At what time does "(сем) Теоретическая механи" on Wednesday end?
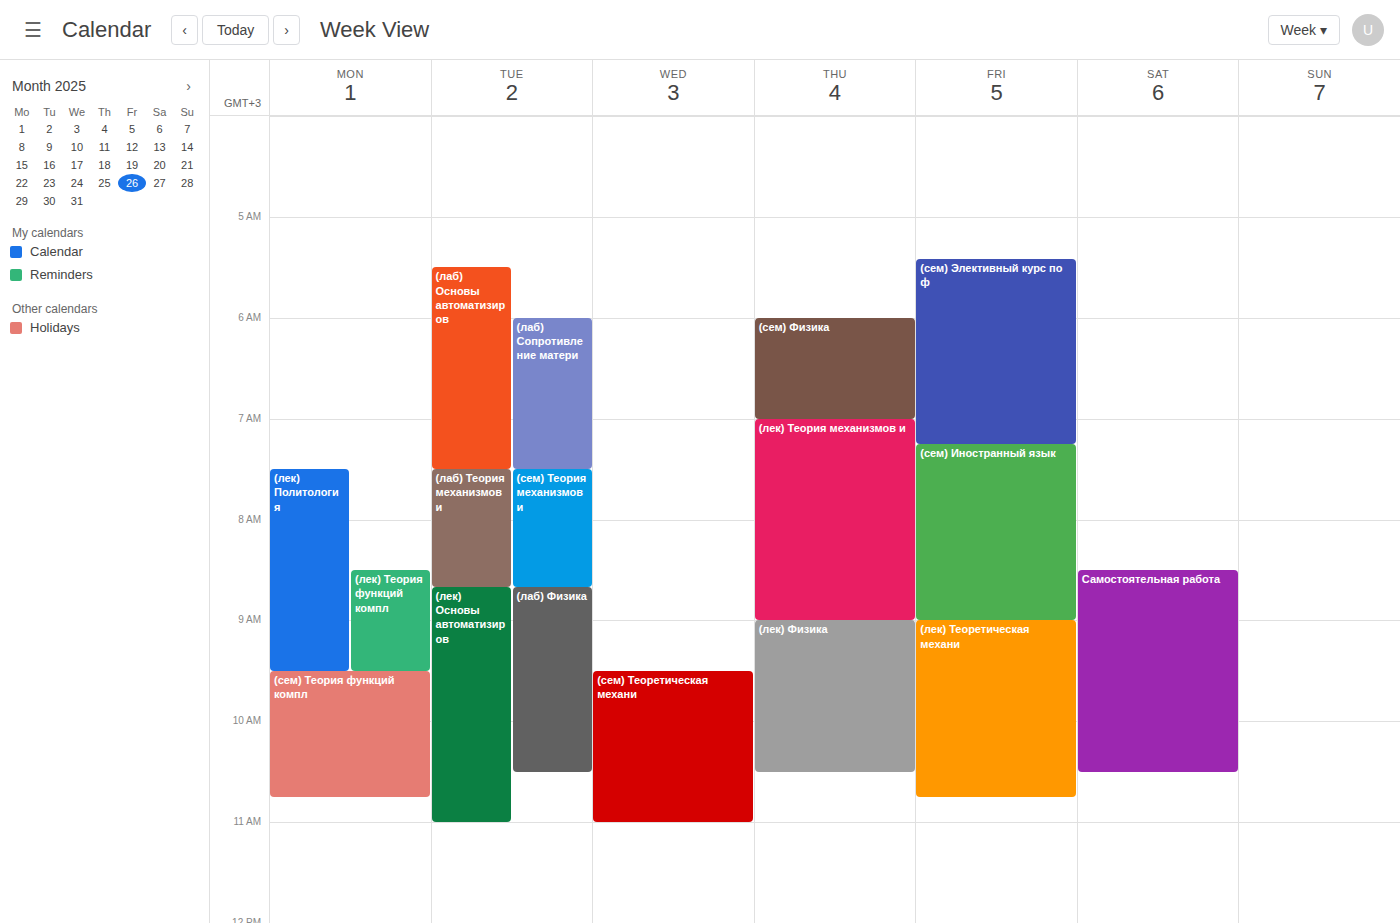
11:00 AM